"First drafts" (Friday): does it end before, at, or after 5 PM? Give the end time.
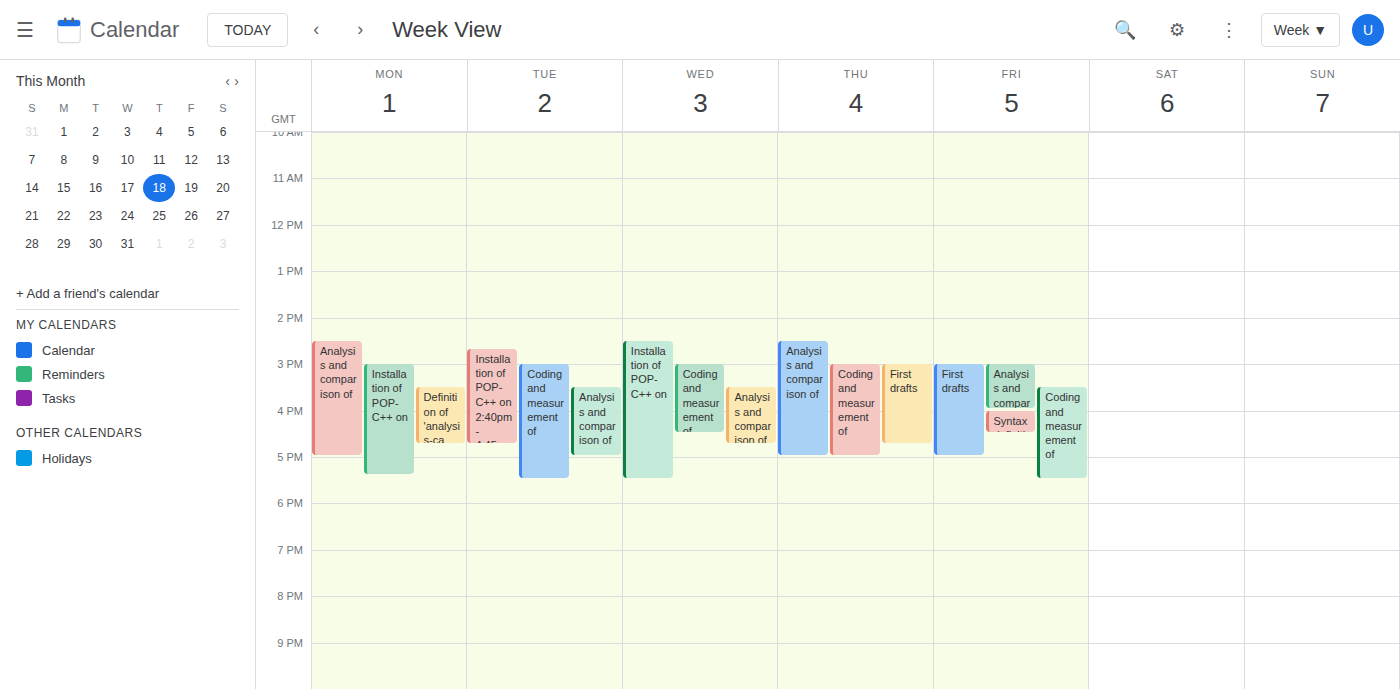
5:00 PM -- exactly at 5 PM, on the 5 PM line.